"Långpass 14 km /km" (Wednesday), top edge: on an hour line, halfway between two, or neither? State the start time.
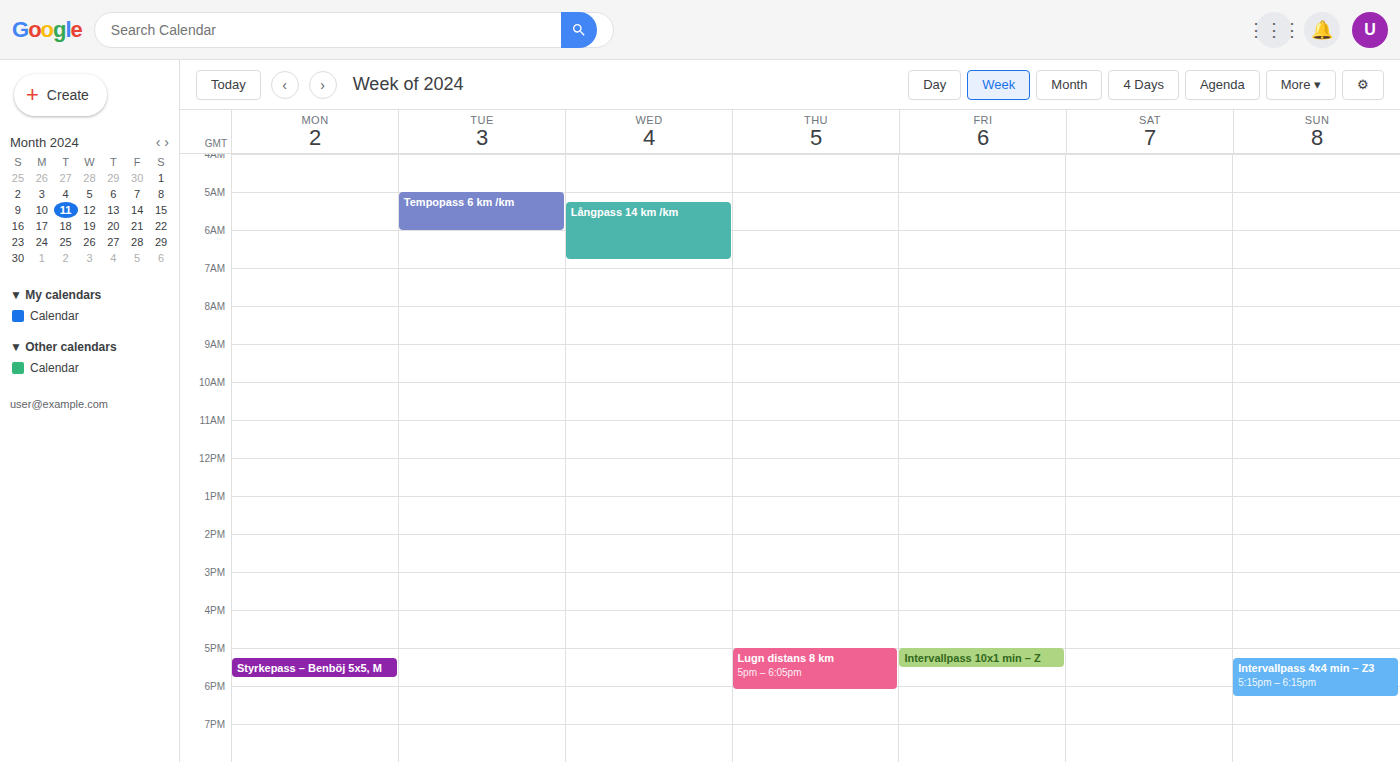
5:15 AM -- neither: a quarter of the way from the 5 AM line to the 6 AM line.